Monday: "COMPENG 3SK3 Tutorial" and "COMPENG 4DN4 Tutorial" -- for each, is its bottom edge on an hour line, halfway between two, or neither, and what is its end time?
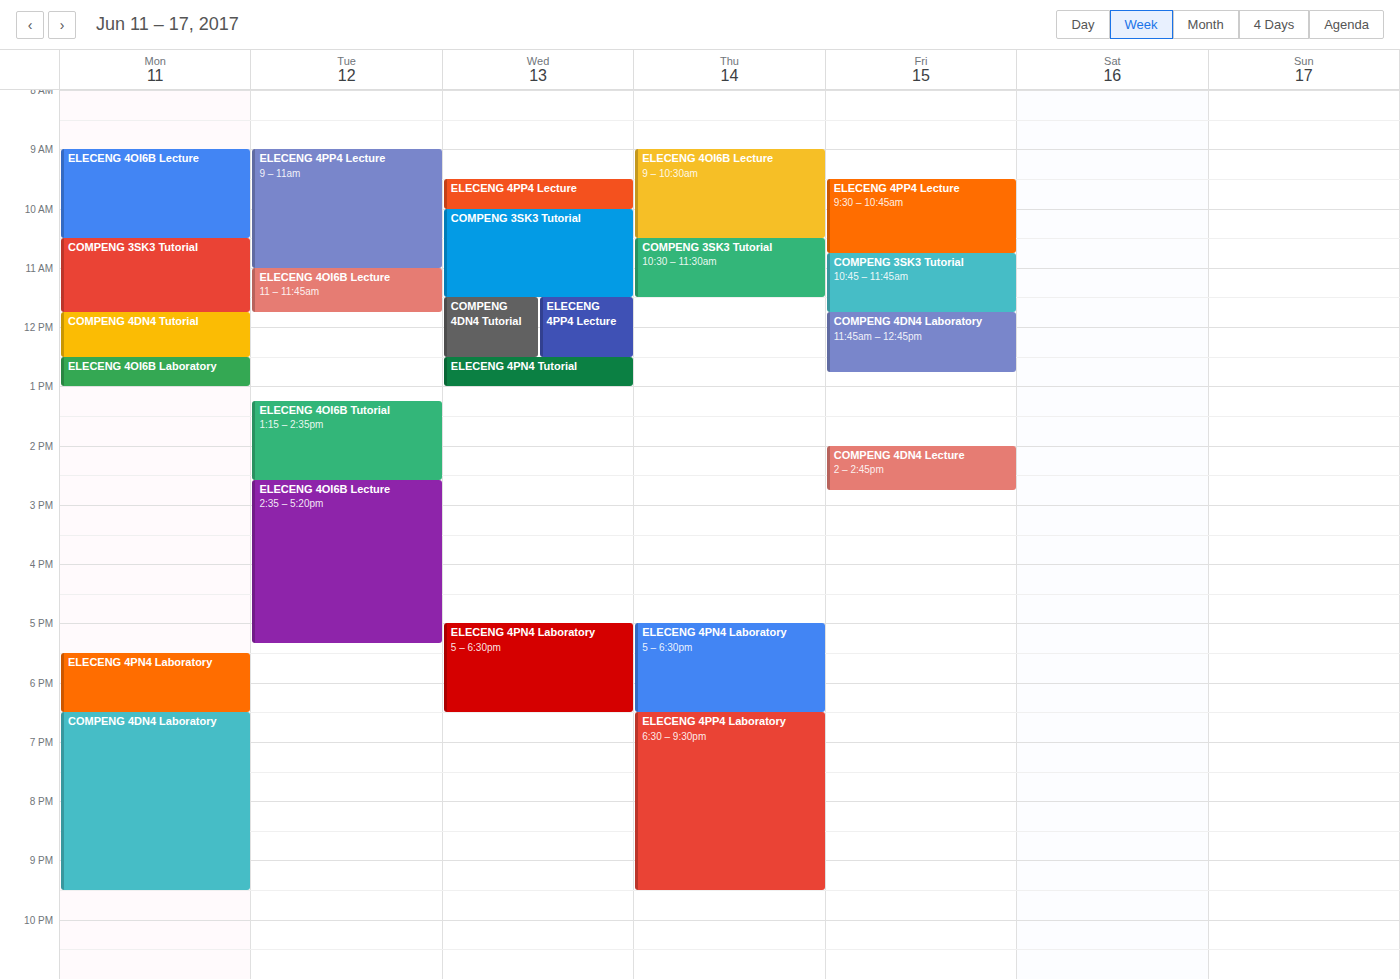
"COMPENG 3SK3 Tutorial": 11:45 AM, neither: three quarters of the way from the 11 AM line to the 12 PM line. "COMPENG 4DN4 Tutorial": 12:30 PM, halfway between the 12 PM and 1 PM lines.